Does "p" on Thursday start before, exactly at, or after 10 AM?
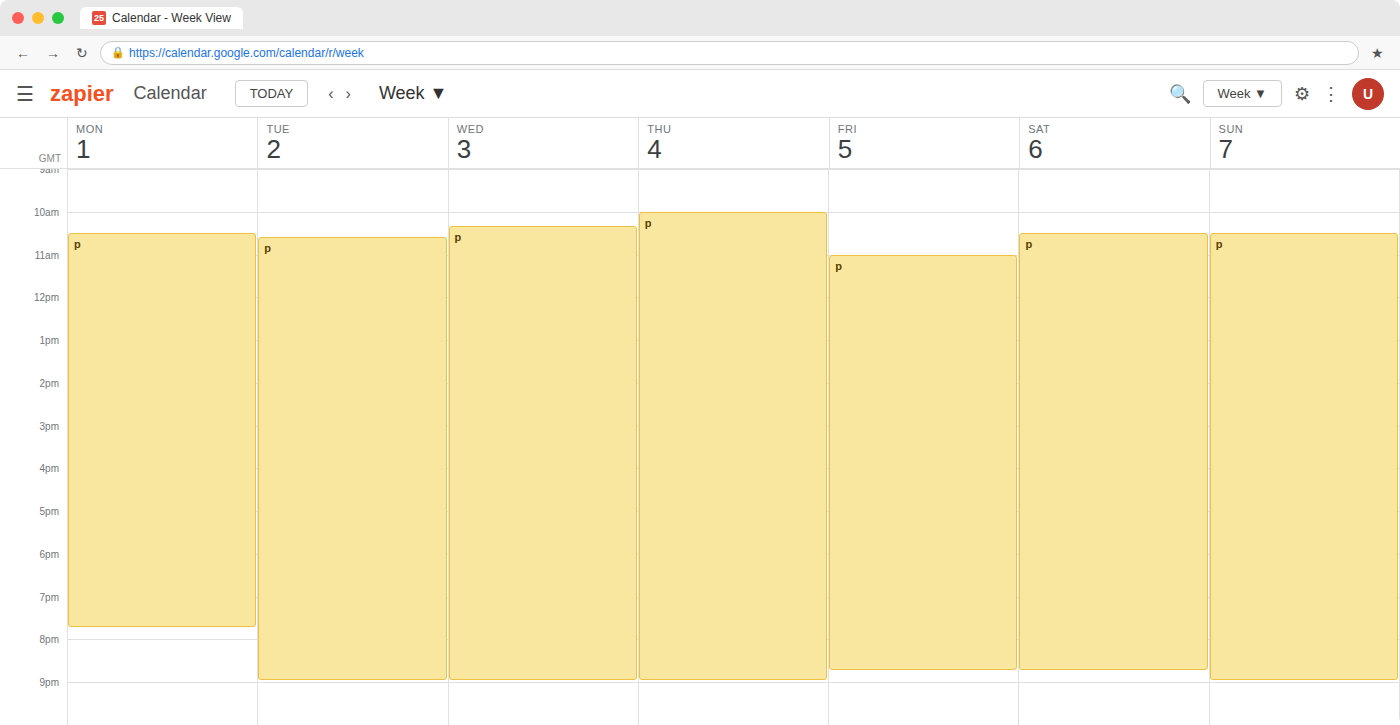
10:00 AM -- exactly at 10 AM, on the 10 AM line.